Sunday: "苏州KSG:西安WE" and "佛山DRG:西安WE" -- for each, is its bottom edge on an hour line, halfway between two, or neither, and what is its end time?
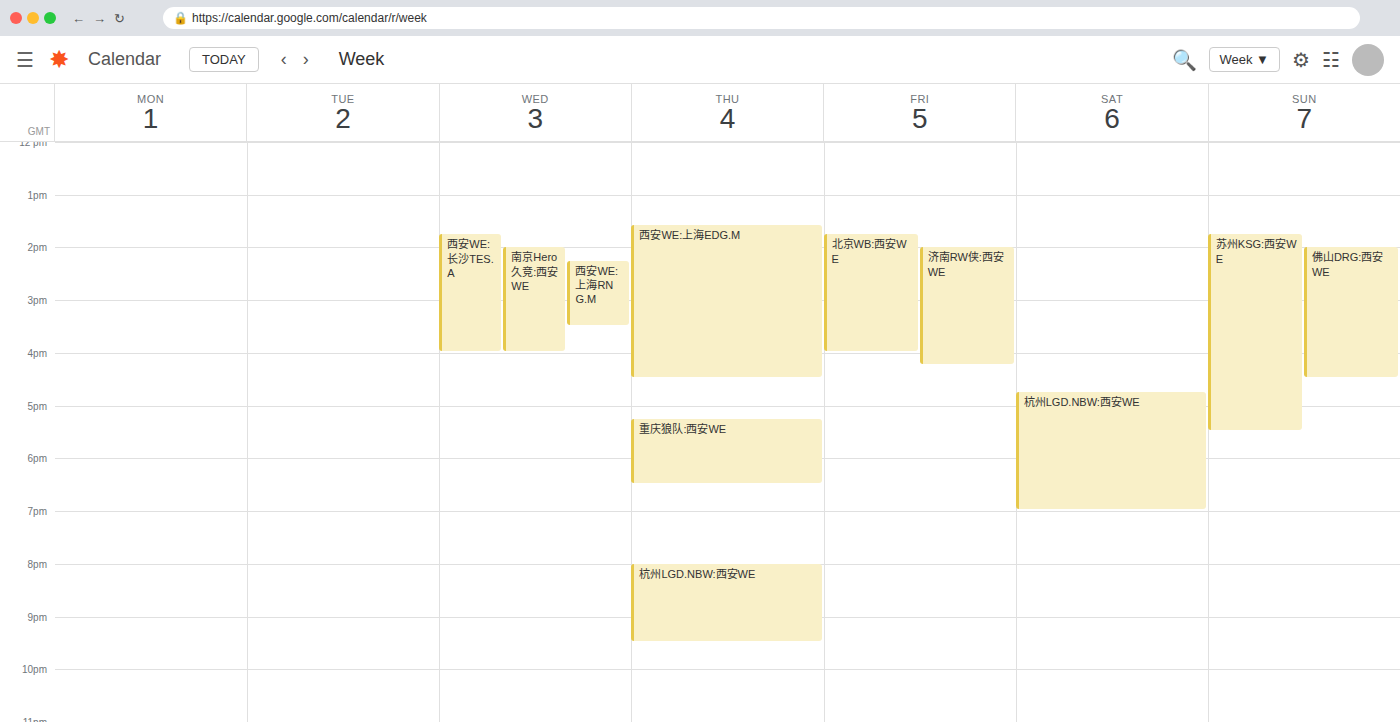
"苏州KSG:西安WE": 5:30 PM, halfway between the 5 PM and 6 PM lines. "佛山DRG:西安WE": 4:30 PM, halfway between the 4 PM and 5 PM lines.